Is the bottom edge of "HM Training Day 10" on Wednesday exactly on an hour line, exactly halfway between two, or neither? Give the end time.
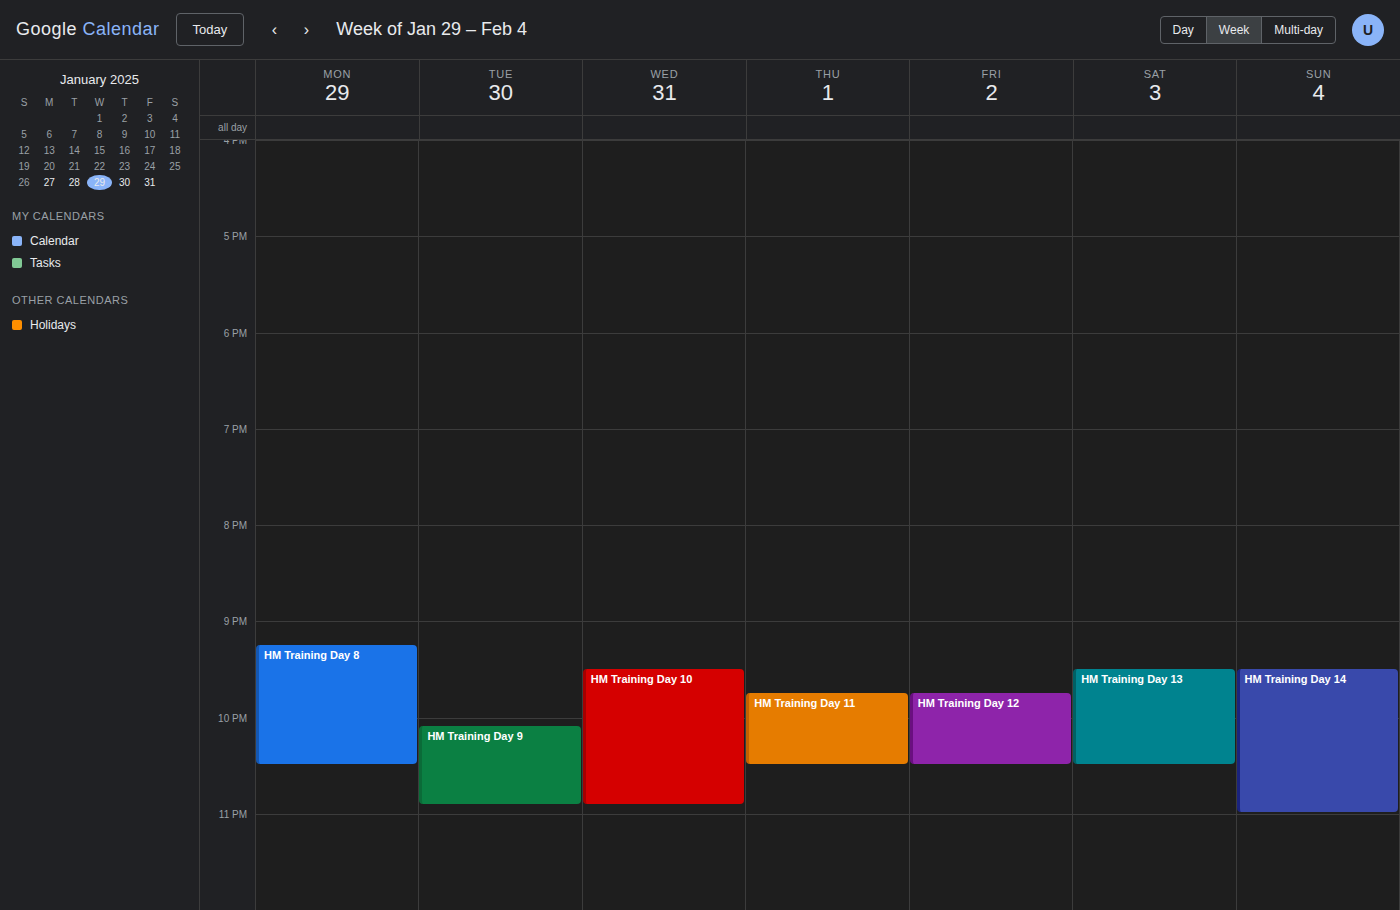
10:55 PM -- neither: 55 minutes below the 10 PM line and 5 minutes above the 11 PM line.